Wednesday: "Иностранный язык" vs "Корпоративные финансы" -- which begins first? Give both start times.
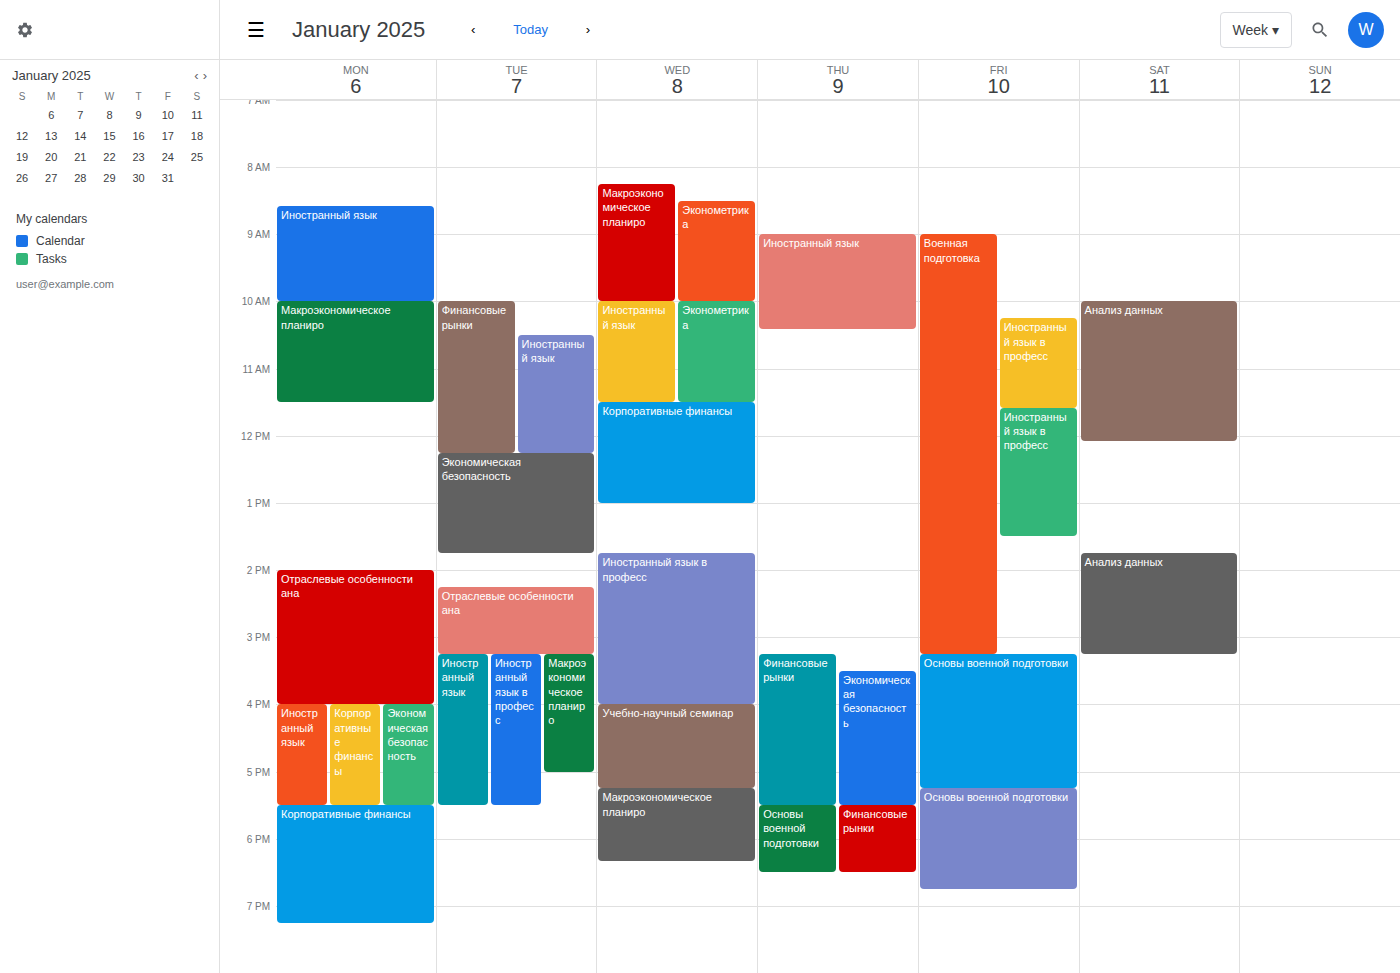
"Иностранный язык" 10:00 AM; "Корпоративные финансы" 11:30 AM.